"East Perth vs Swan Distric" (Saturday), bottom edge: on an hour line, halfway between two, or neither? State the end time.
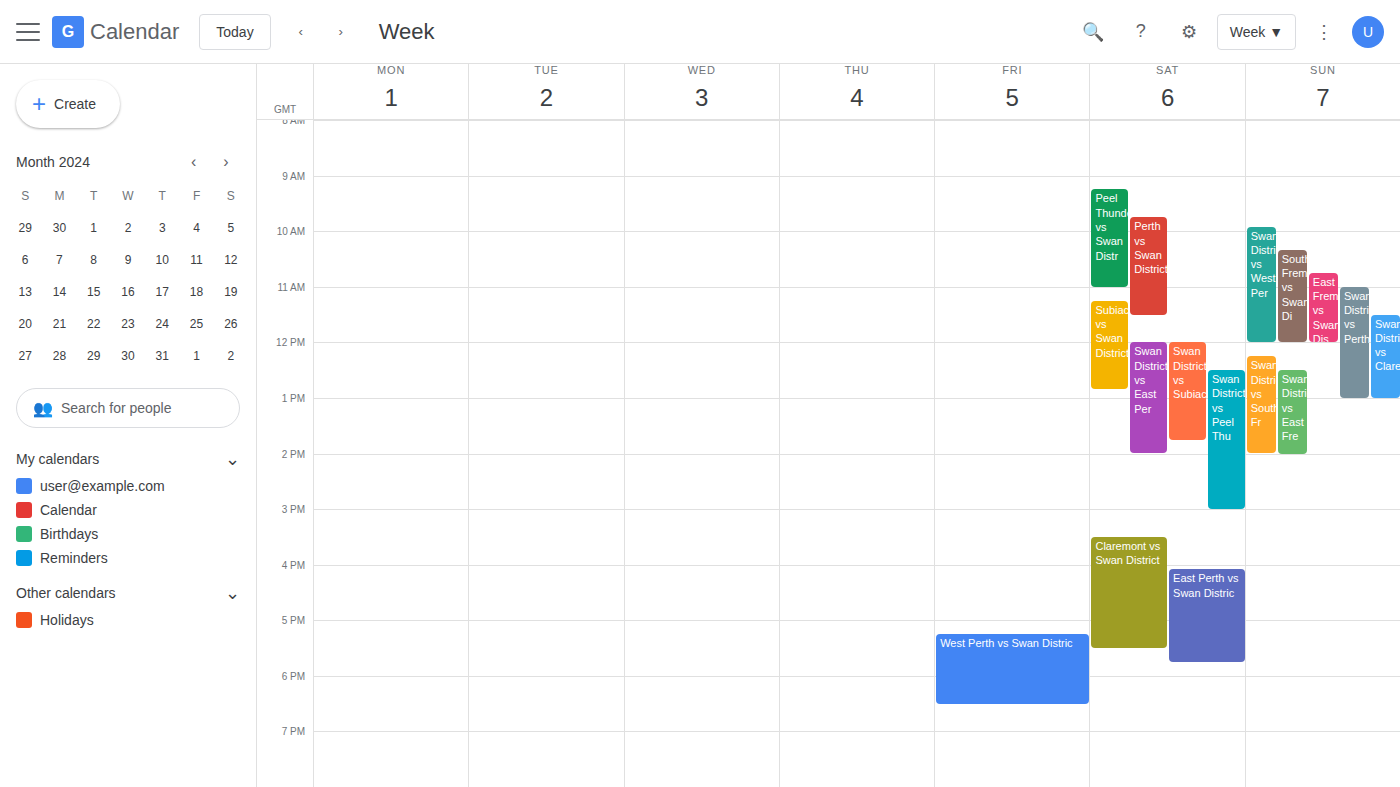
5:45 PM -- neither: three quarters of the way from the 5 PM line to the 6 PM line.